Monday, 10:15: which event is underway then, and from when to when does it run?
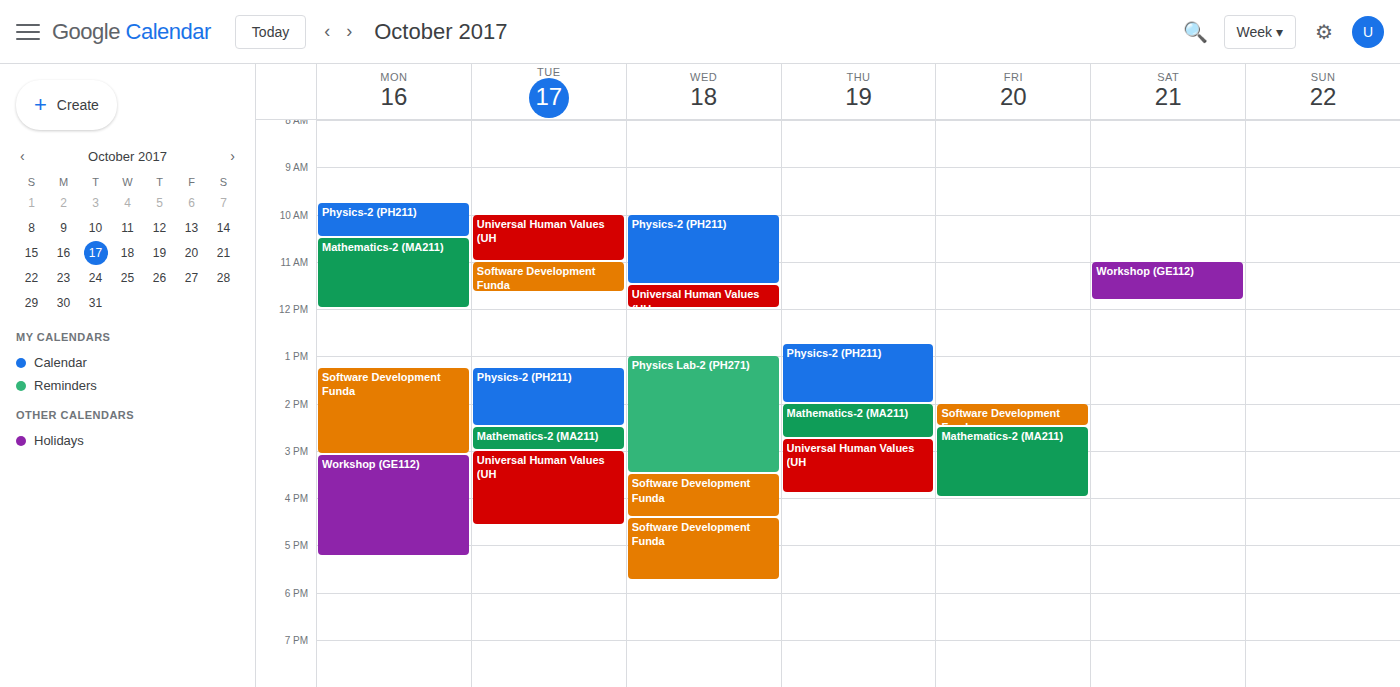
"Physics-2 (PH211)", 09:45 to 10:30